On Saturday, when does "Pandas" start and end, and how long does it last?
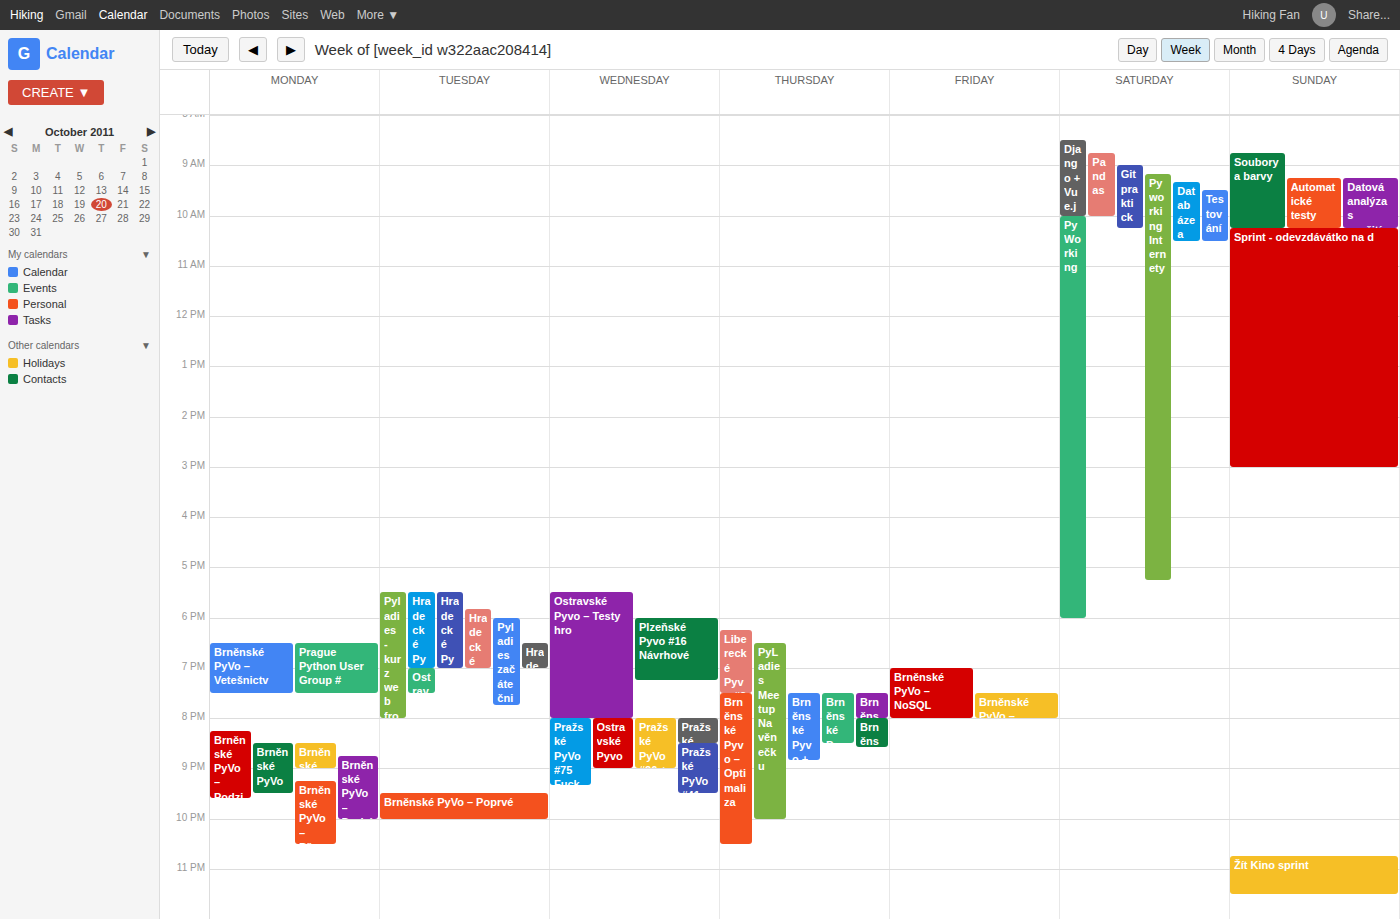
08:45 to 10:00, 1 hour 15 minutes